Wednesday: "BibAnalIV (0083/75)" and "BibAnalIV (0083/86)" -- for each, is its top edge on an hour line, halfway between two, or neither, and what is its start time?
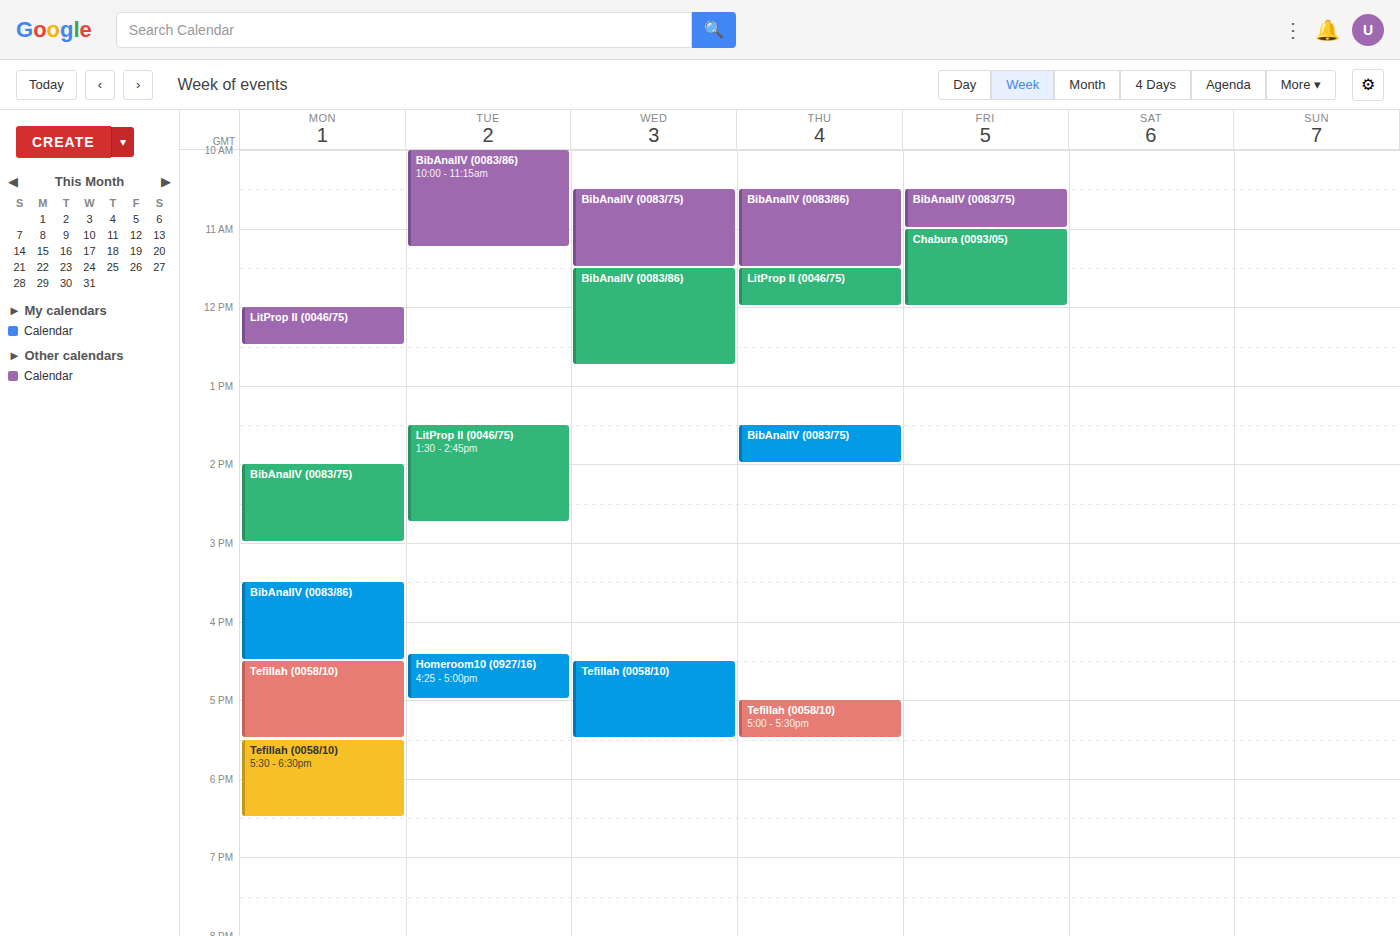
"BibAnalIV (0083/75)": 10:30 AM, halfway between the 10 AM and 11 AM lines. "BibAnalIV (0083/86)": 11:30 AM, halfway between the 11 AM and 12 PM lines.